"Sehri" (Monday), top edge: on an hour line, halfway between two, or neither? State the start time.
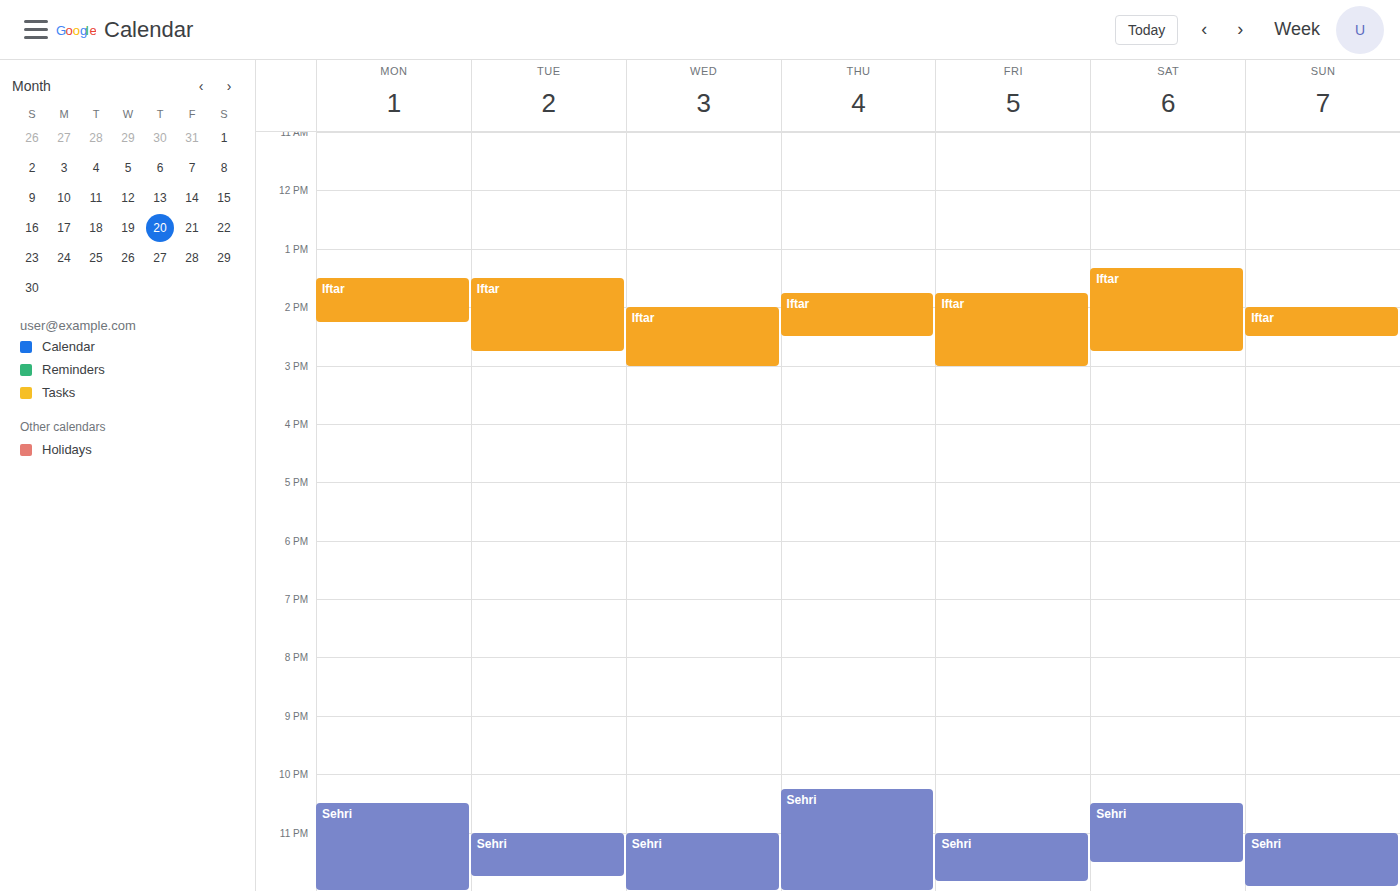
22:30 -- halfway between the 22:00 and 23:00 lines.